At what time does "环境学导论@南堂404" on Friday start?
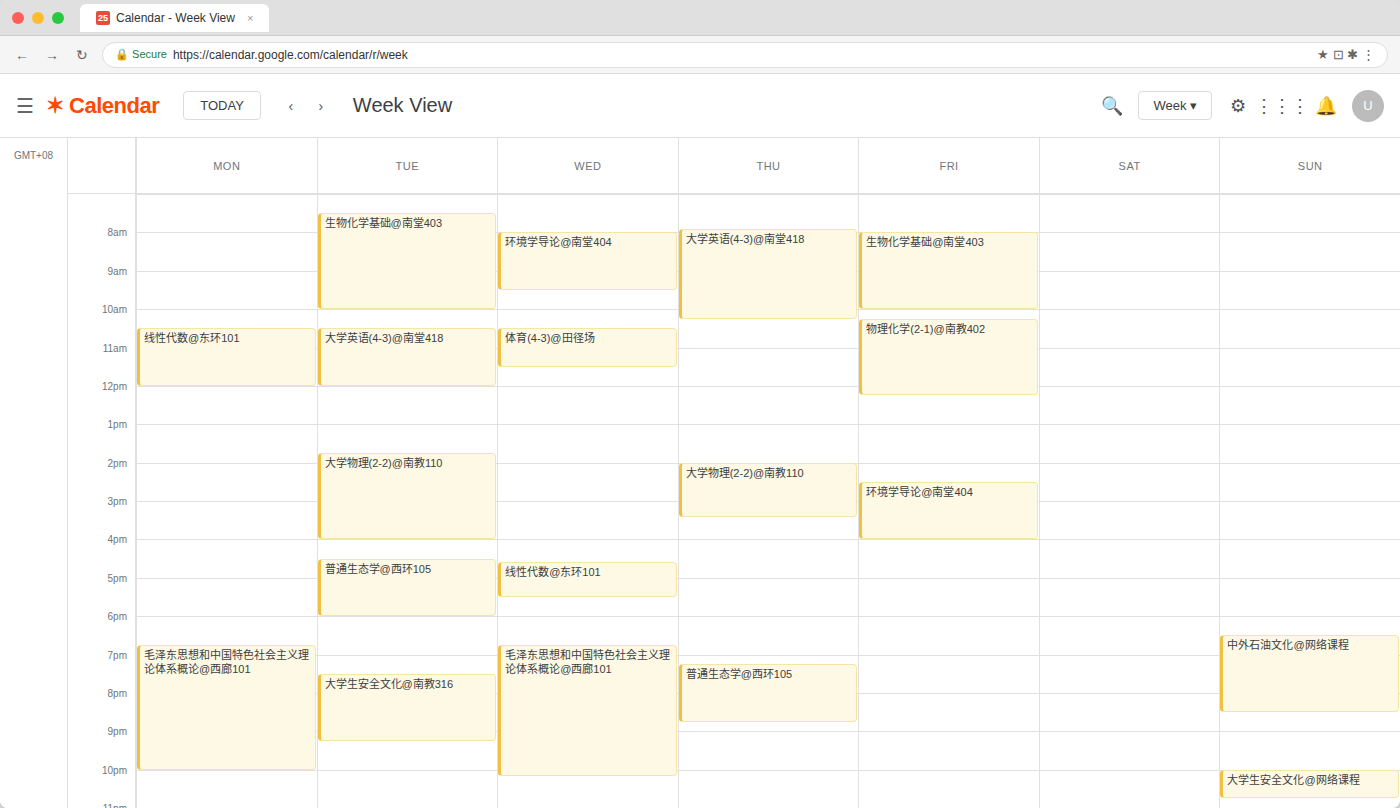
14:30